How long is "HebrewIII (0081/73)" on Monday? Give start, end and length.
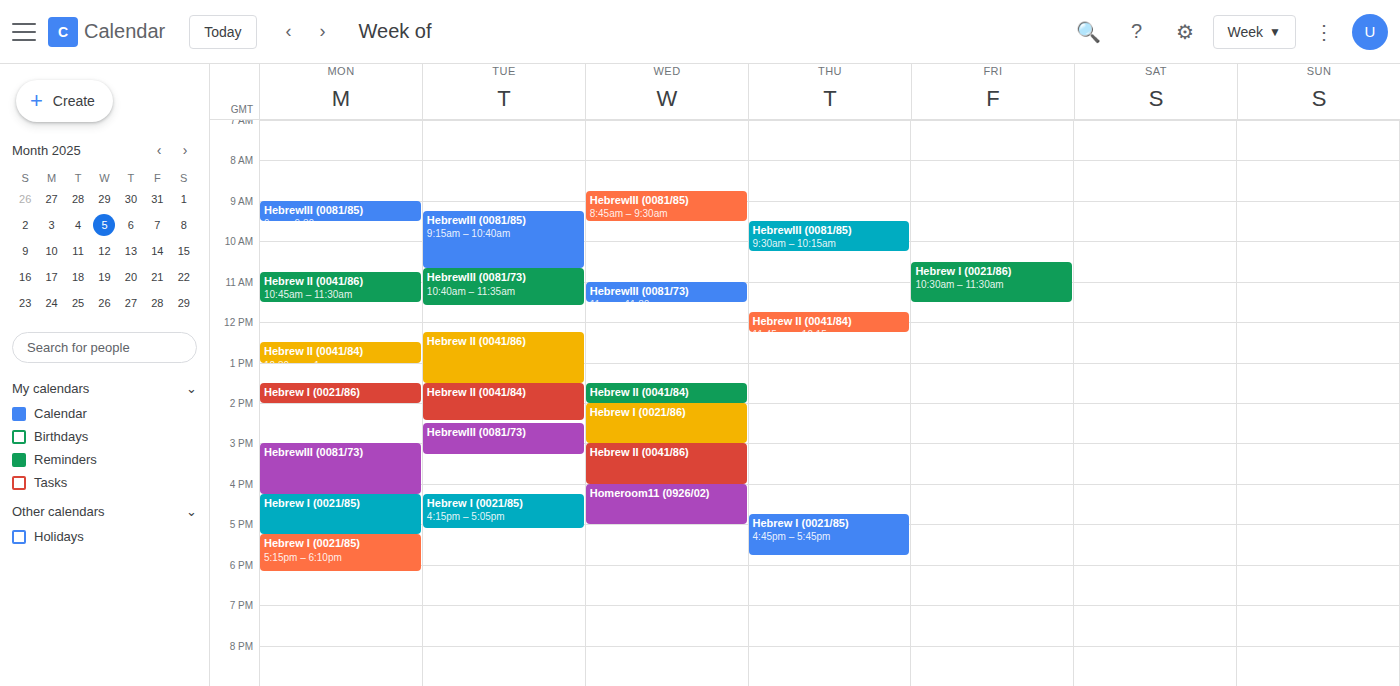
3:00 PM to 4:15 PM, 1 hour 15 minutes